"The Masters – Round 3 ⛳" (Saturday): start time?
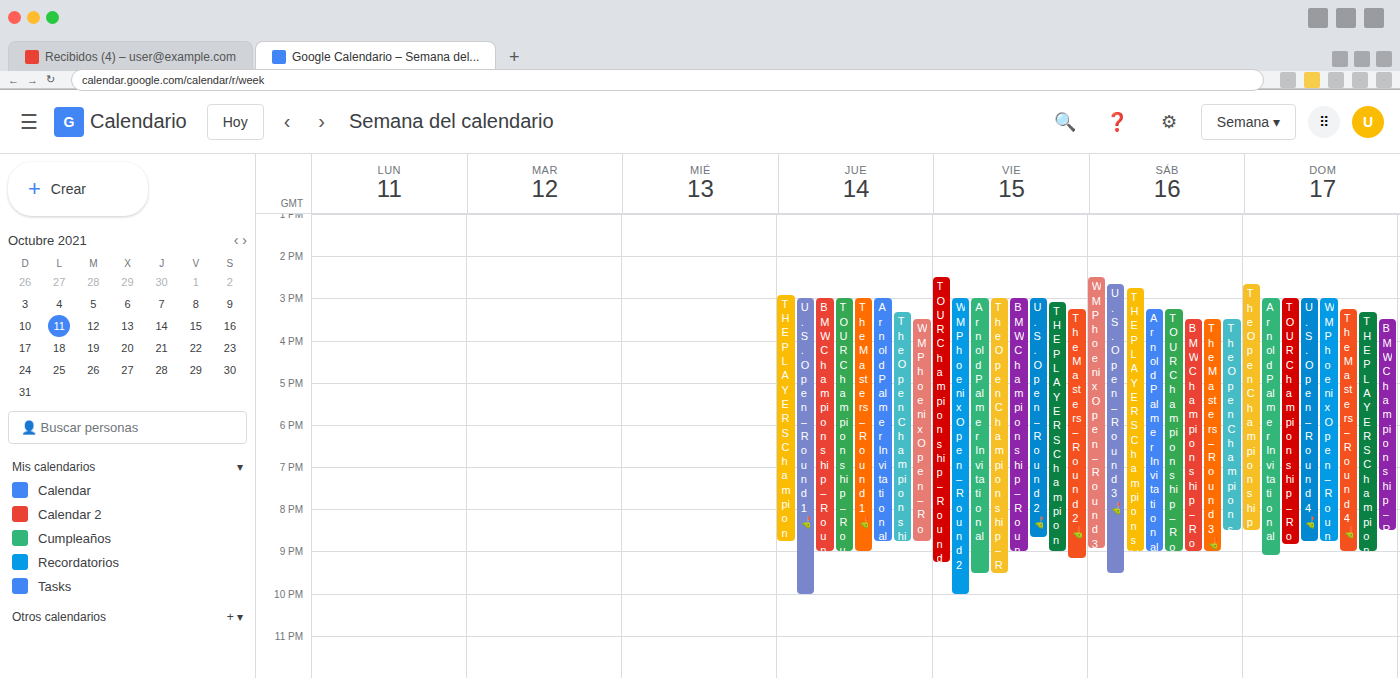
3:30 PM